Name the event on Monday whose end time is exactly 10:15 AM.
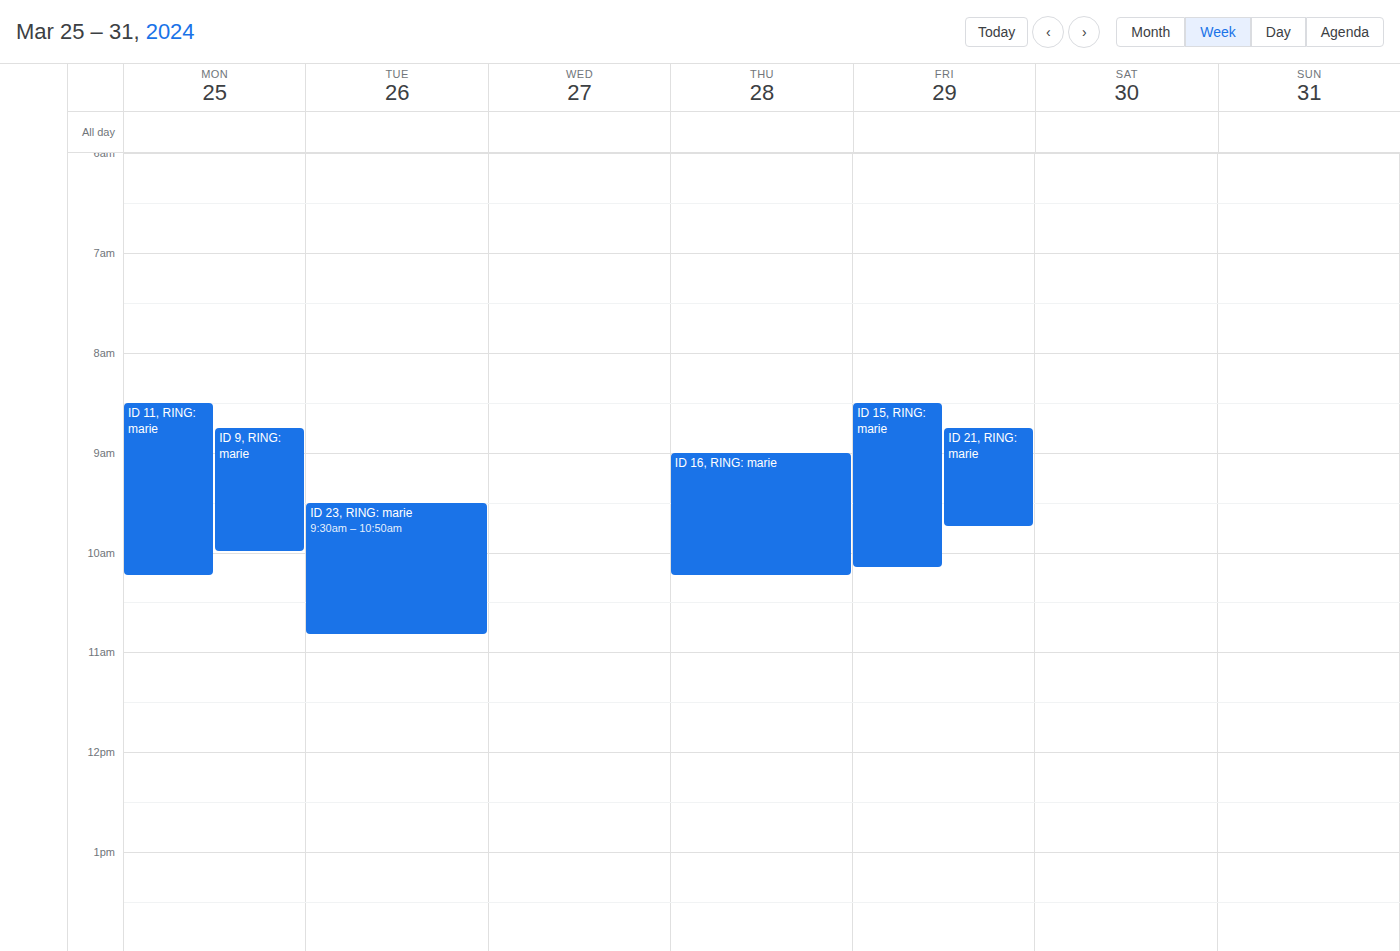
"ID 11, RING: marie"